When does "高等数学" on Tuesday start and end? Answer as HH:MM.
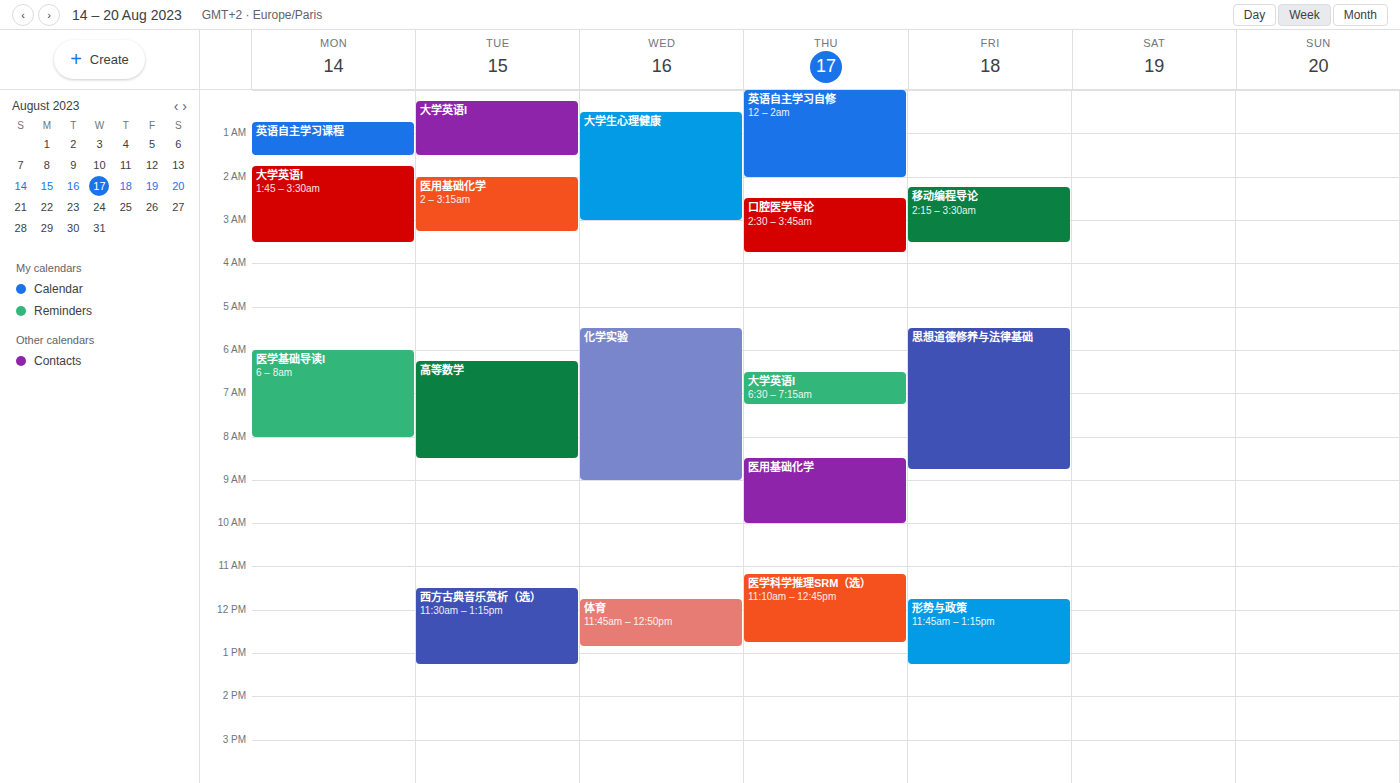
06:15 to 08:30